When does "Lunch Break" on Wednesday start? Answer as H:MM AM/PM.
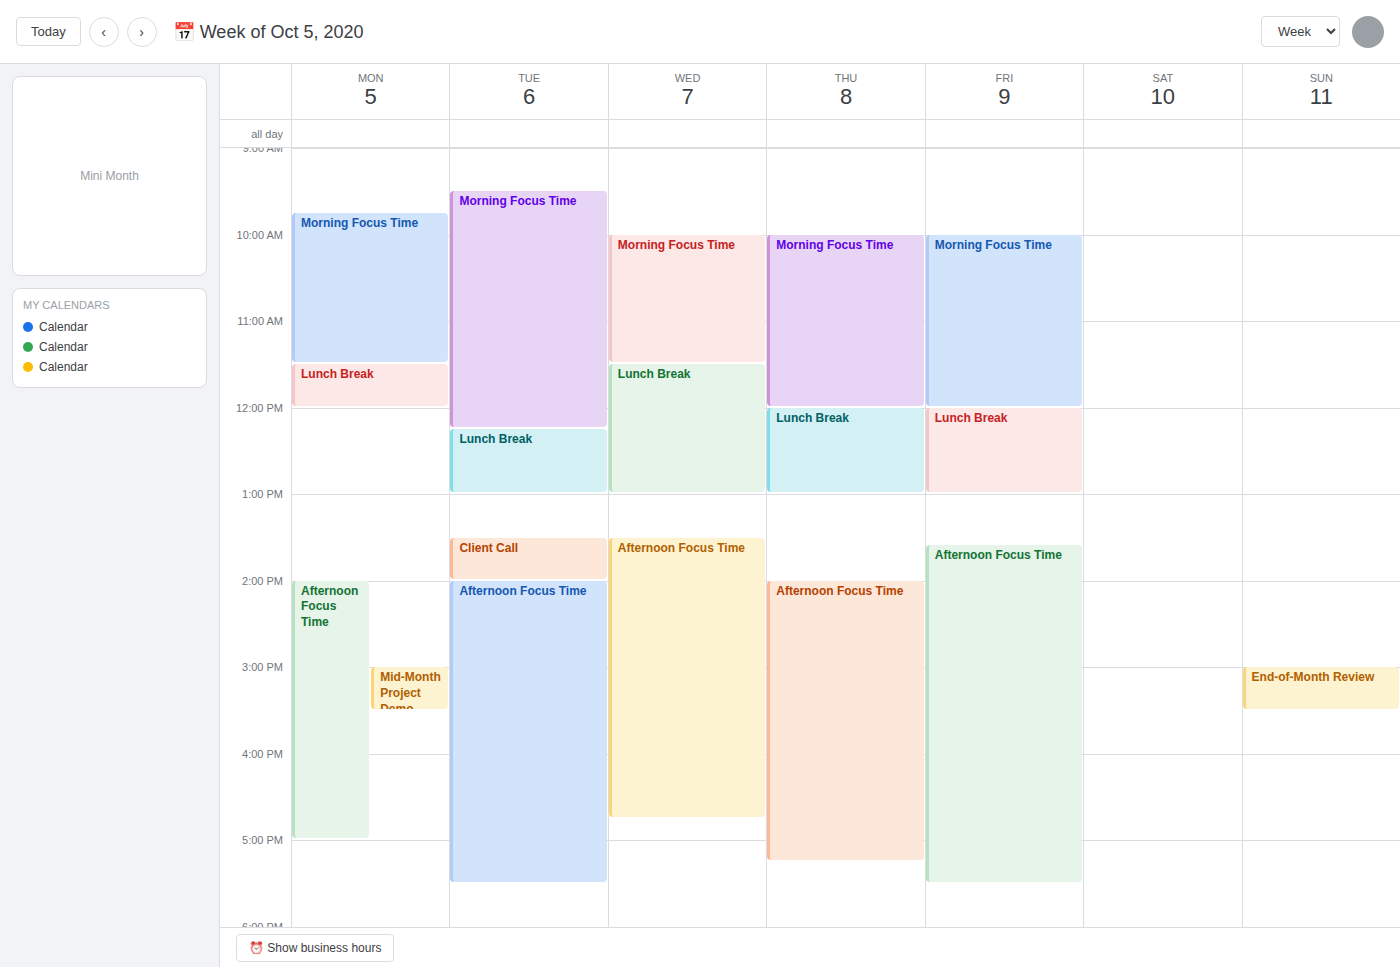
11:30 AM